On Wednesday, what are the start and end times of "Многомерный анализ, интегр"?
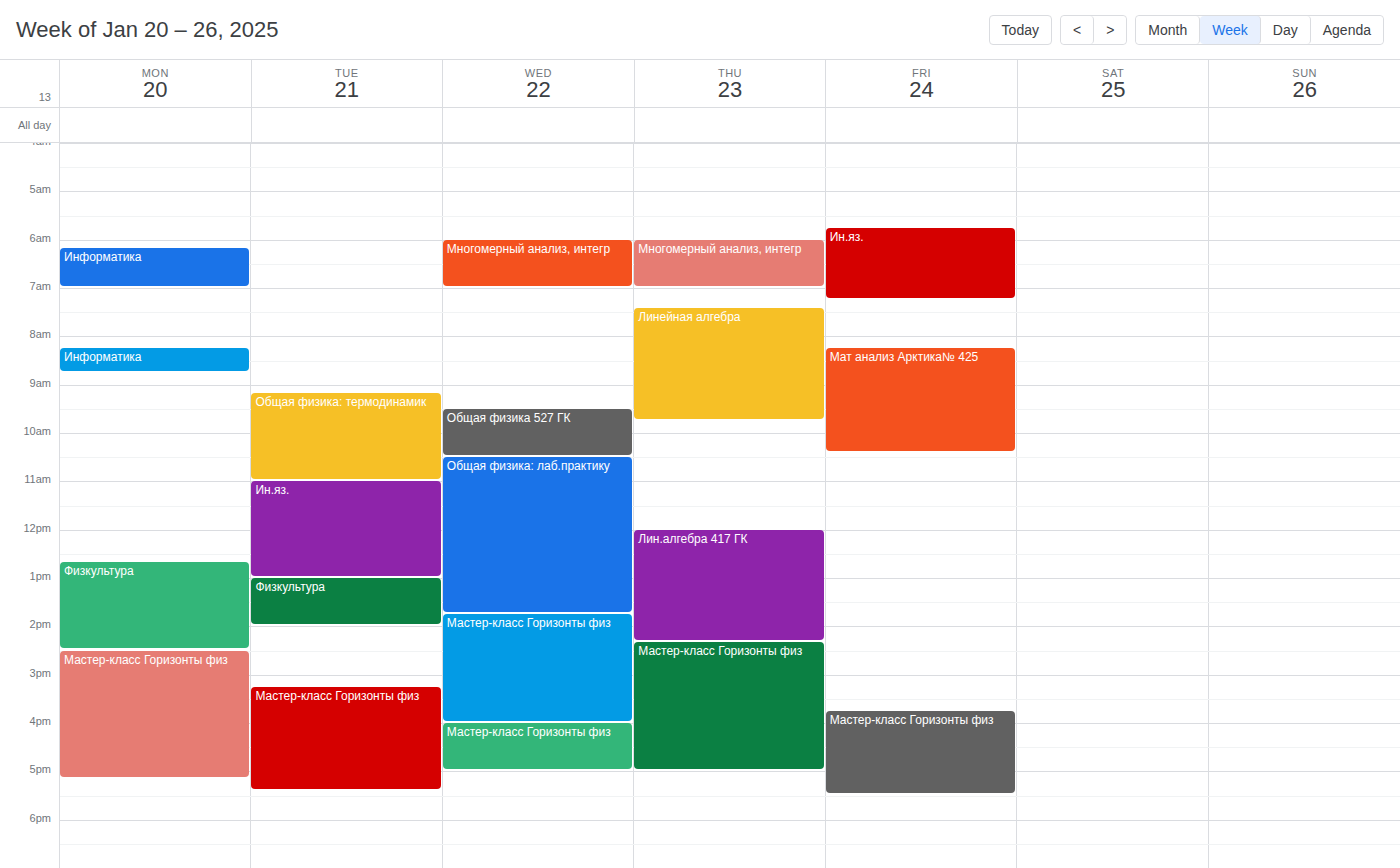
6:00 AM to 7:00 AM